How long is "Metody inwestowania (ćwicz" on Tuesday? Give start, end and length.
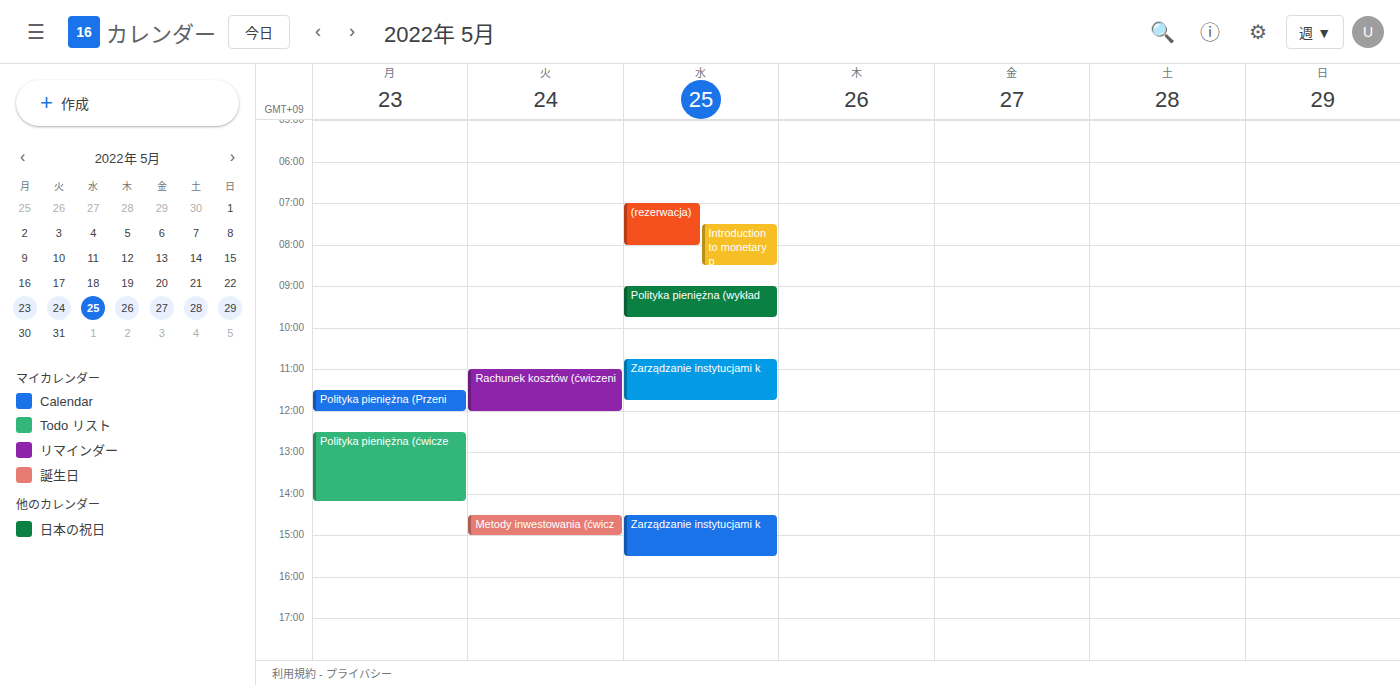
2:30 PM to 3:00 PM, 30 minutes